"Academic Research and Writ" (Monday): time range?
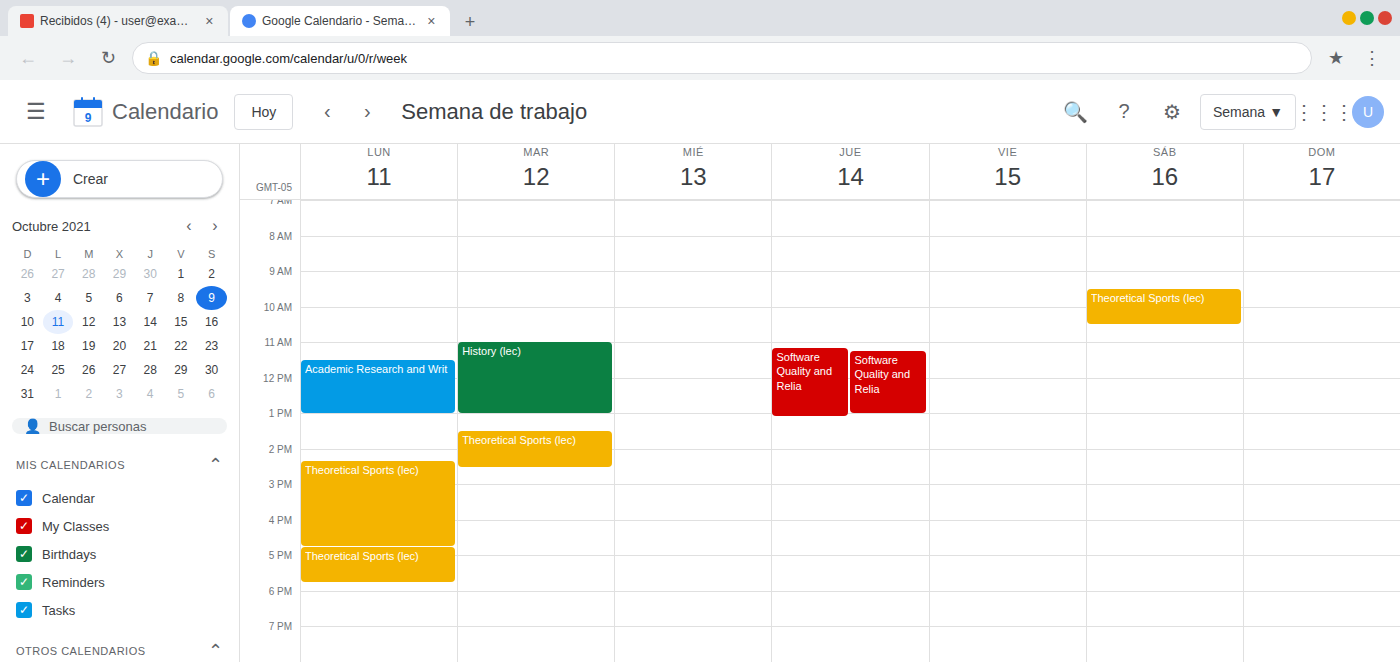
11:30 AM to 1:00 PM